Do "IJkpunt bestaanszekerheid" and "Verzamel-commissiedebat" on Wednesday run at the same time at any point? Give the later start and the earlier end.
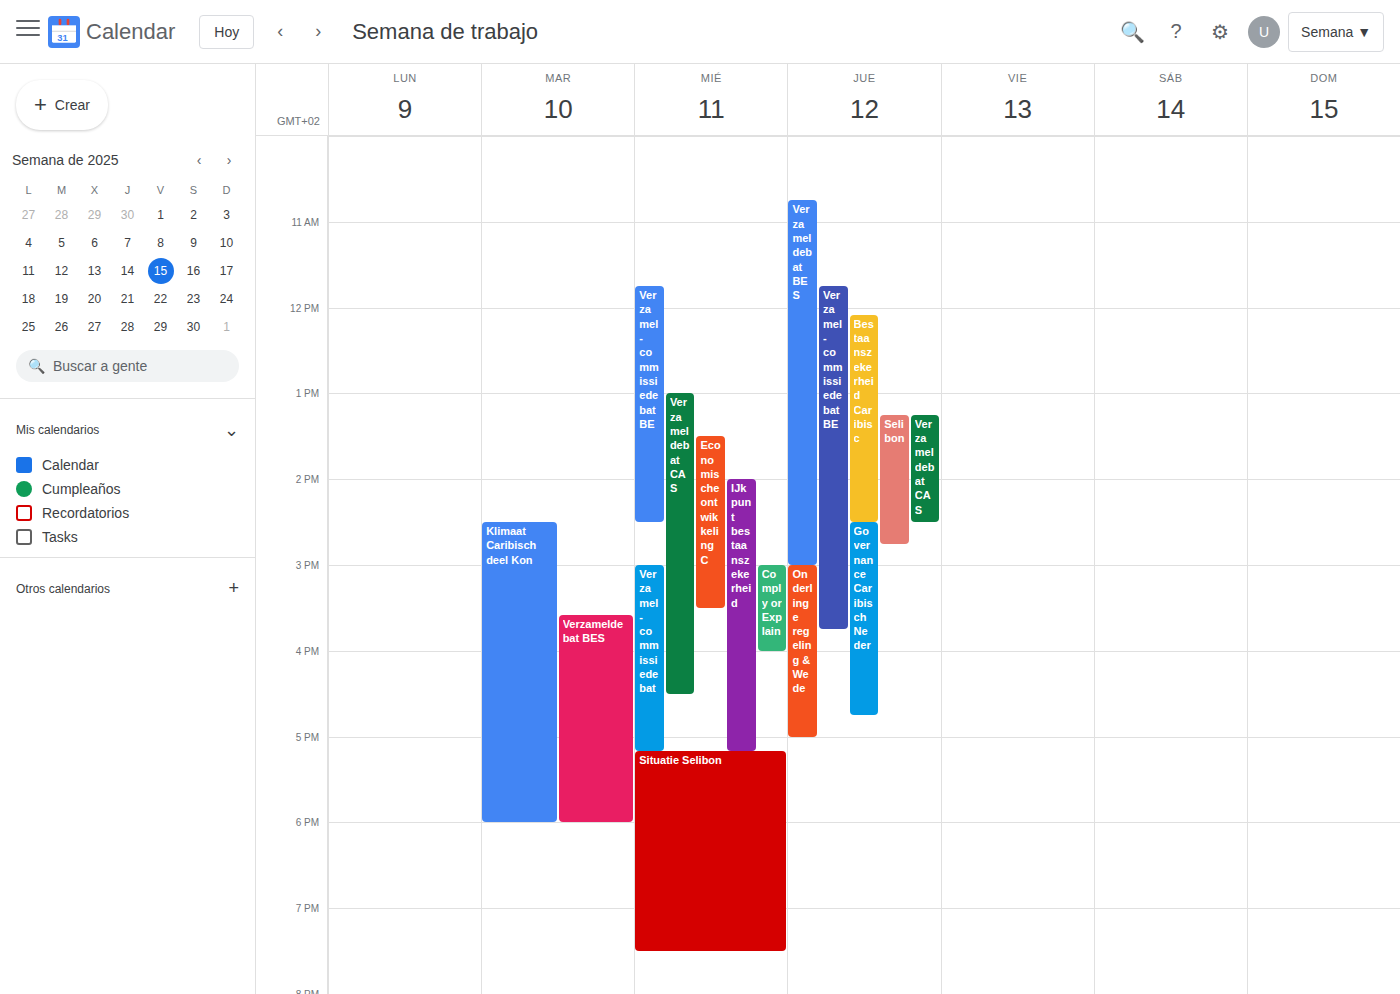
"Verzamel-commissiedebat" starts at 15:00, before "IJkpunt bestaanszekerheid" ends at 17:10 -- they overlap.